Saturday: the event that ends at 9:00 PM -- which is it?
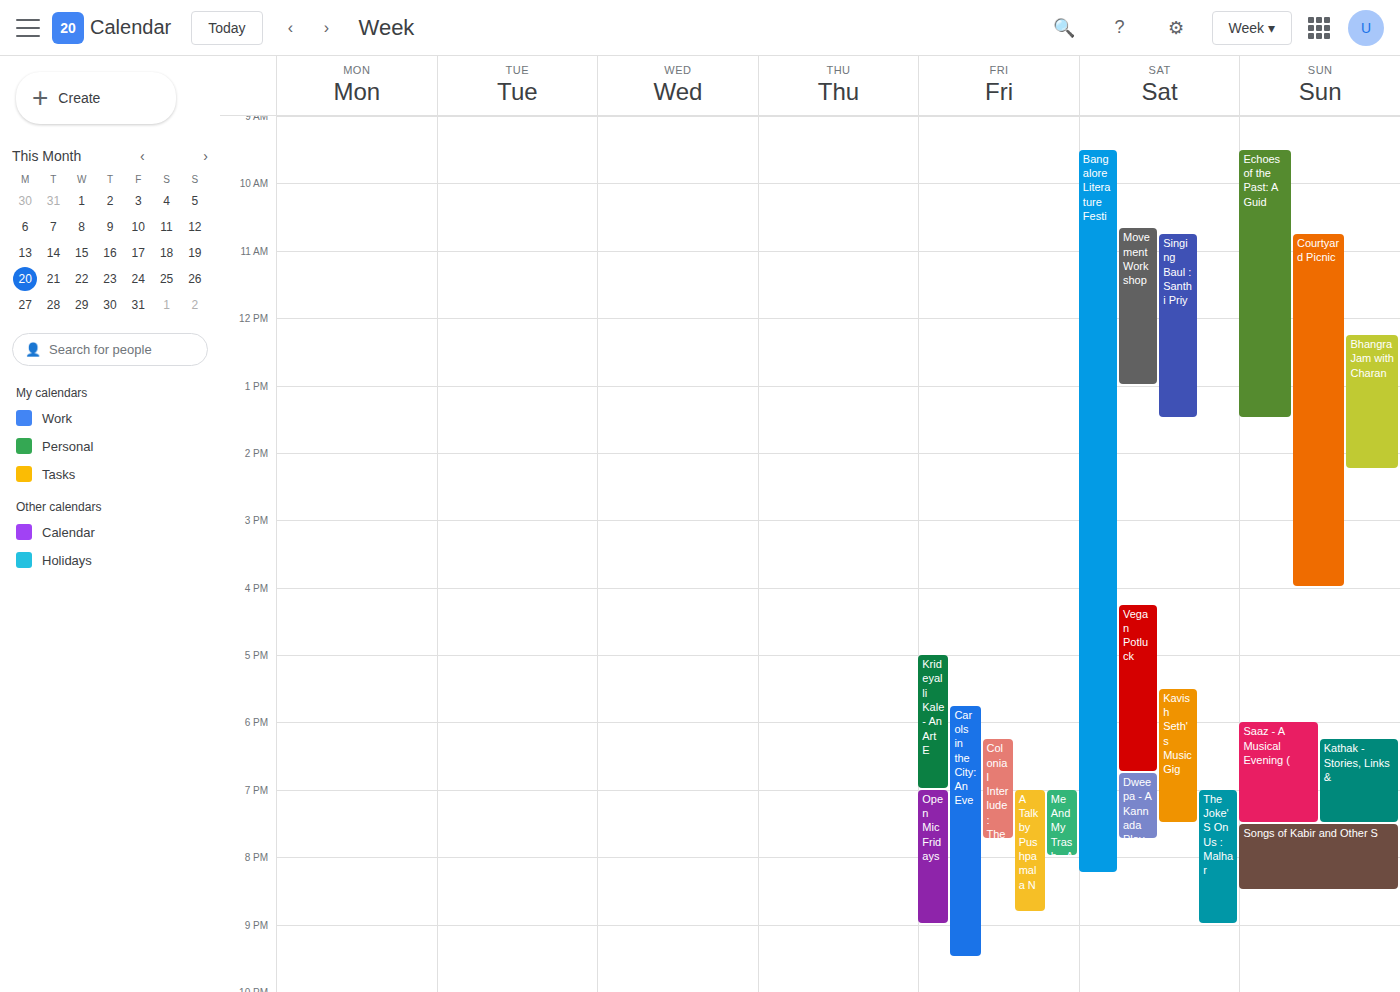
"The Joke'S On Us : Malhar"